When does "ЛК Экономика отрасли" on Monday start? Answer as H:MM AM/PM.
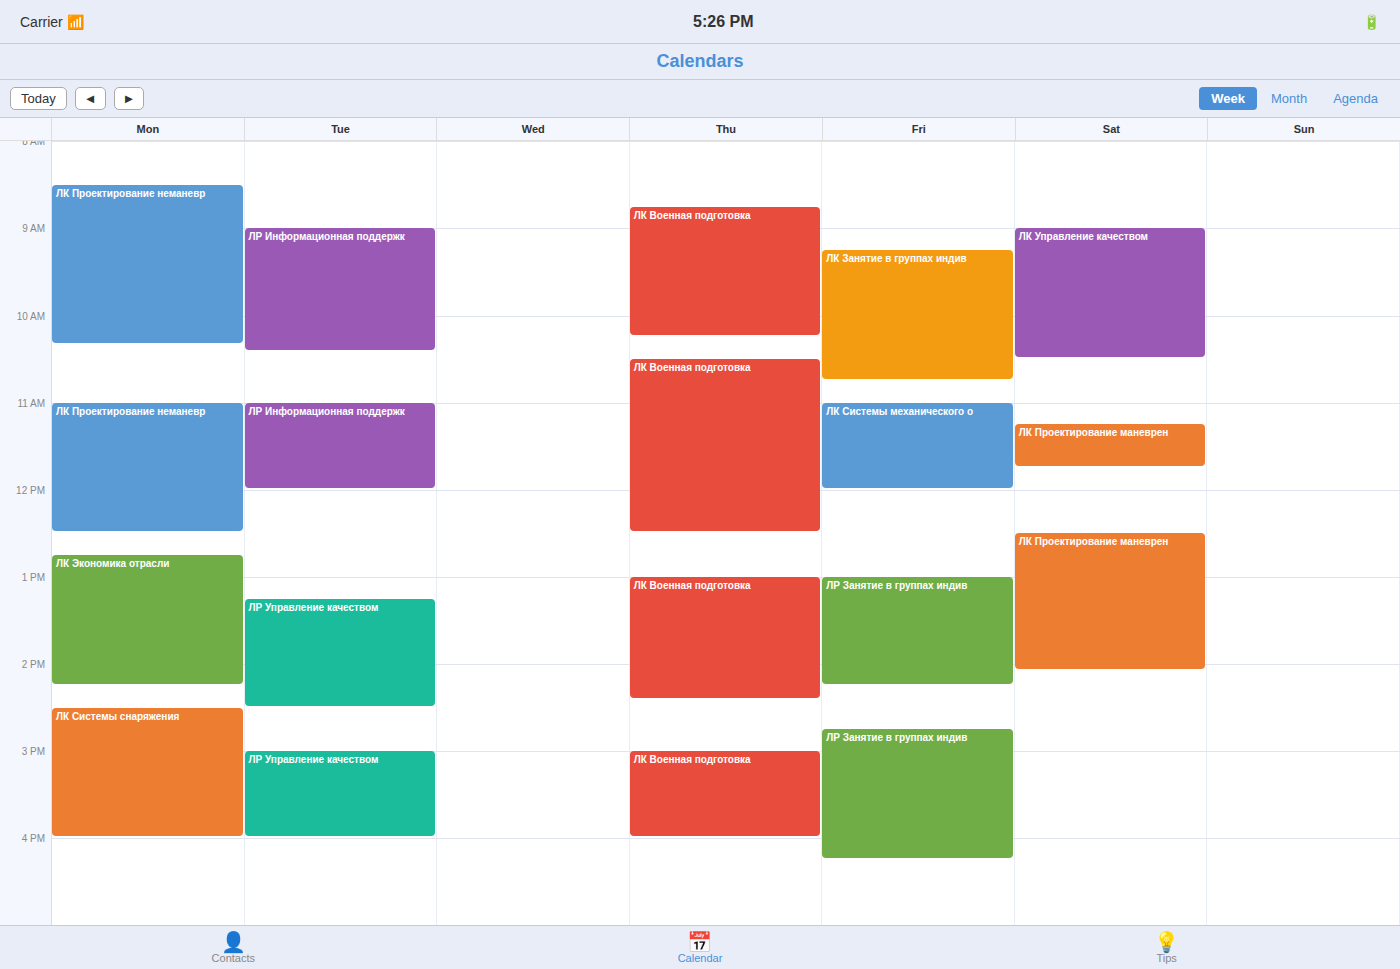
12:45 PM